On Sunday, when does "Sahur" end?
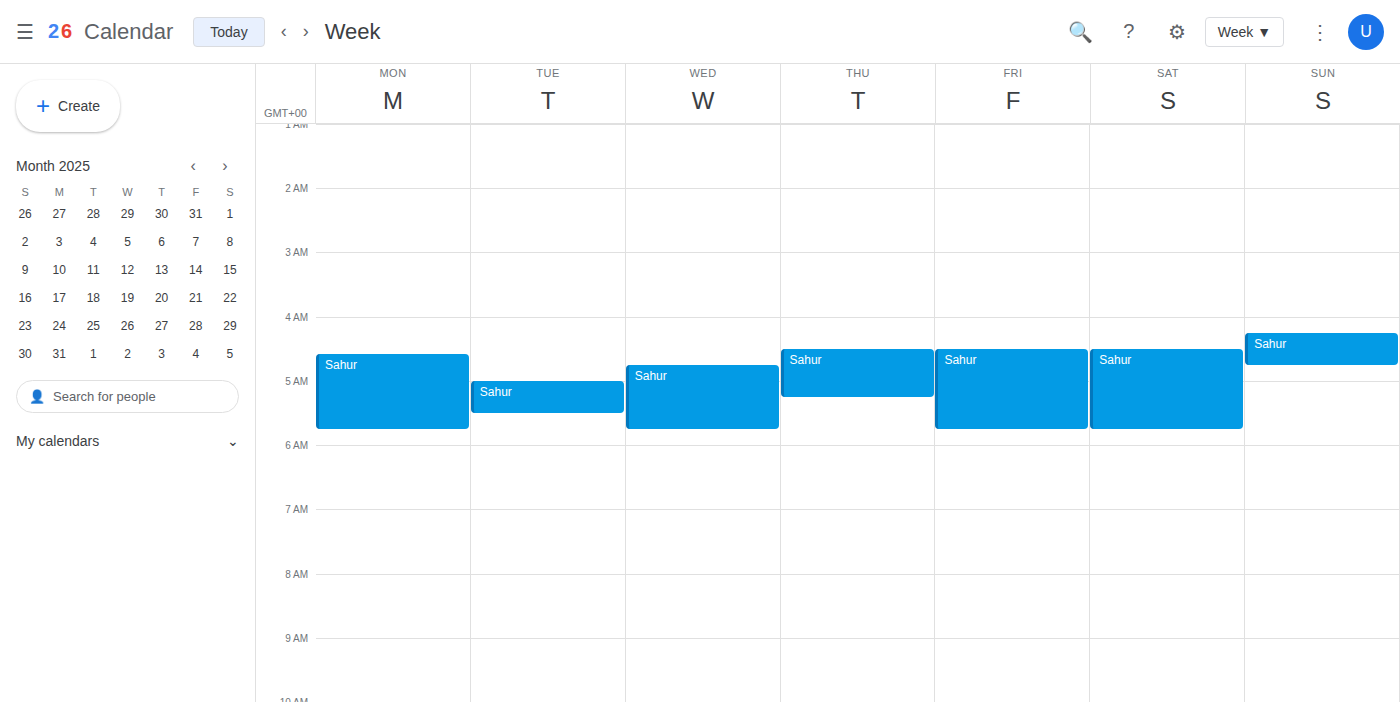
4:45 AM